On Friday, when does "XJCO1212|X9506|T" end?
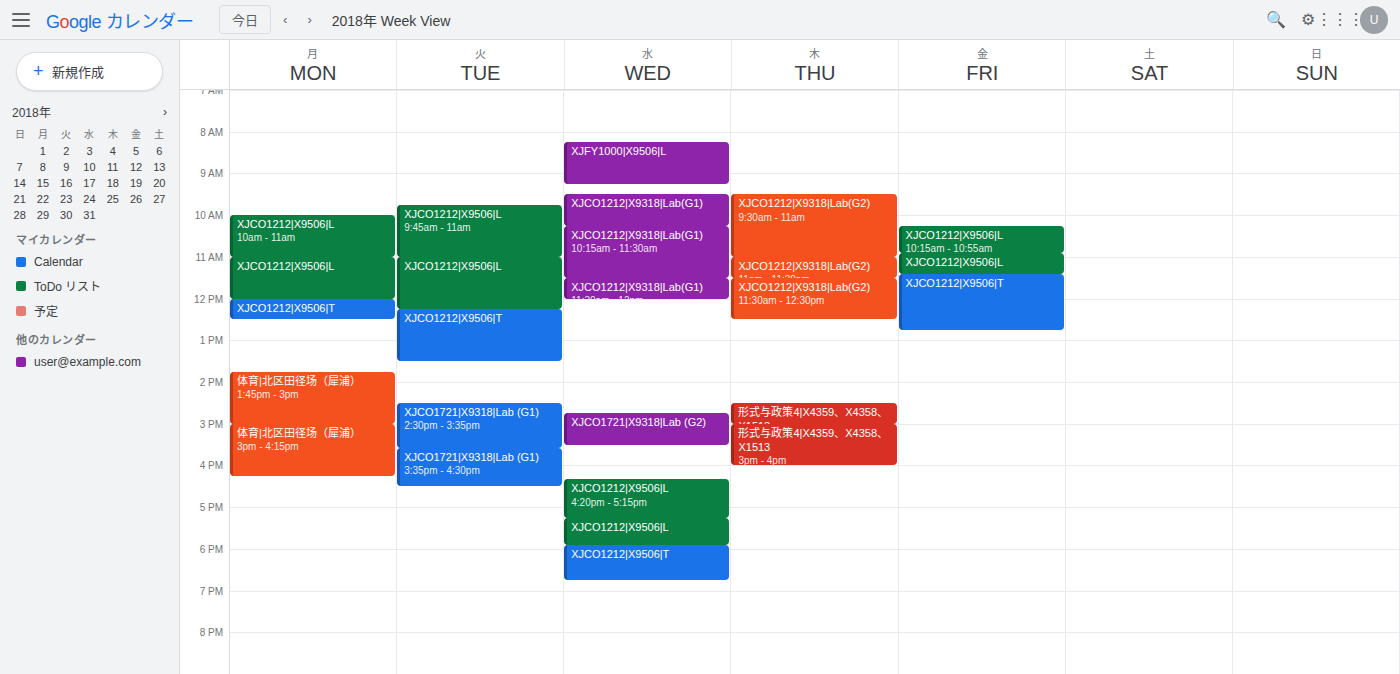
12:45 PM